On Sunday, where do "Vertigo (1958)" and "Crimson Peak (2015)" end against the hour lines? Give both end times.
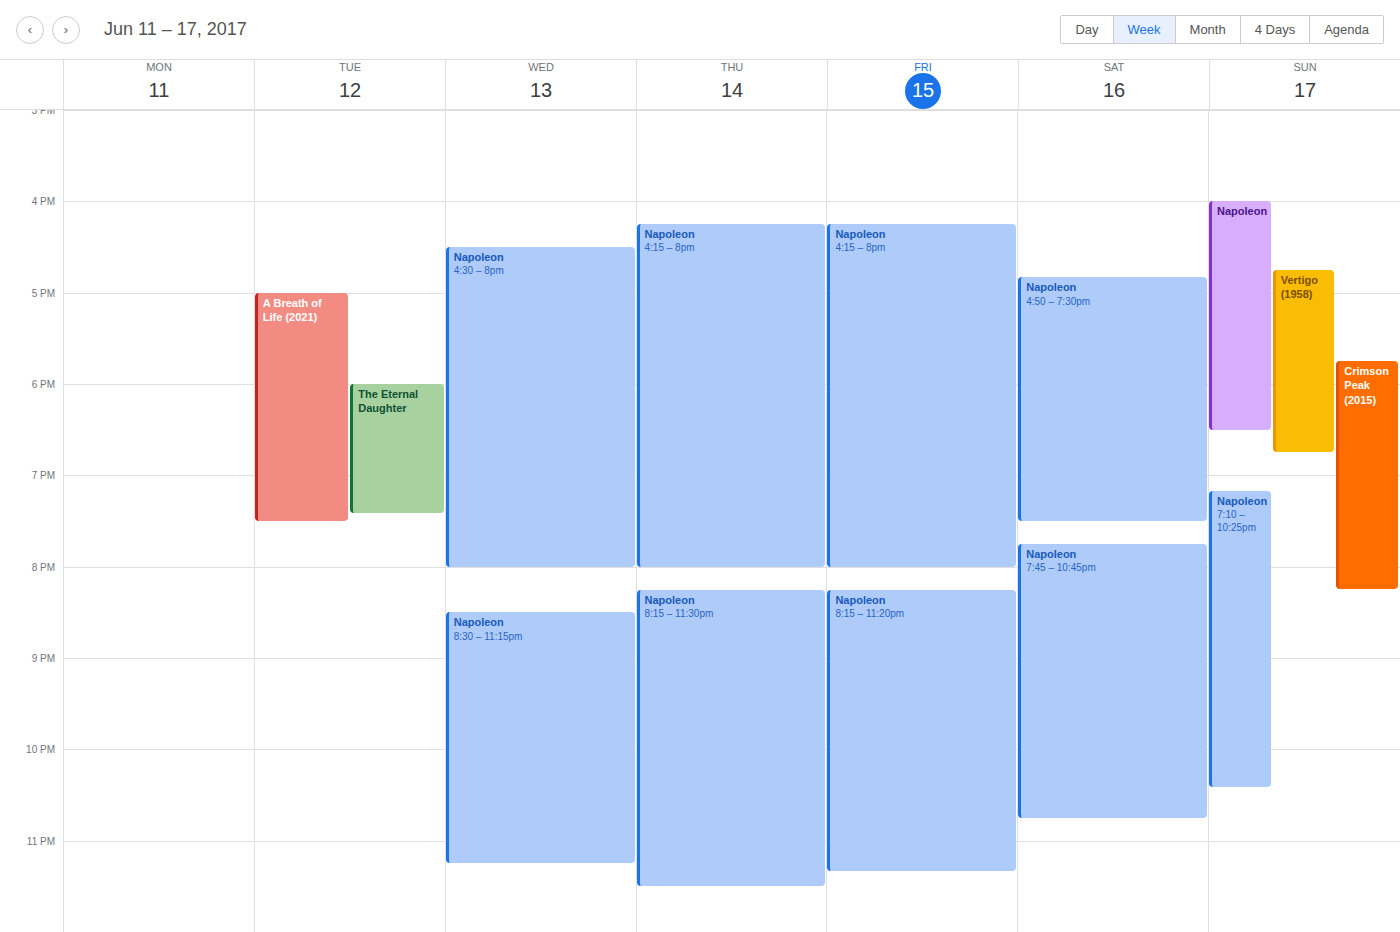
"Vertigo (1958)": 6:45 PM, neither: three quarters of the way from the 6 PM line to the 7 PM line. "Crimson Peak (2015)": 8:15 PM, neither: a quarter of the way from the 8 PM line to the 9 PM line.